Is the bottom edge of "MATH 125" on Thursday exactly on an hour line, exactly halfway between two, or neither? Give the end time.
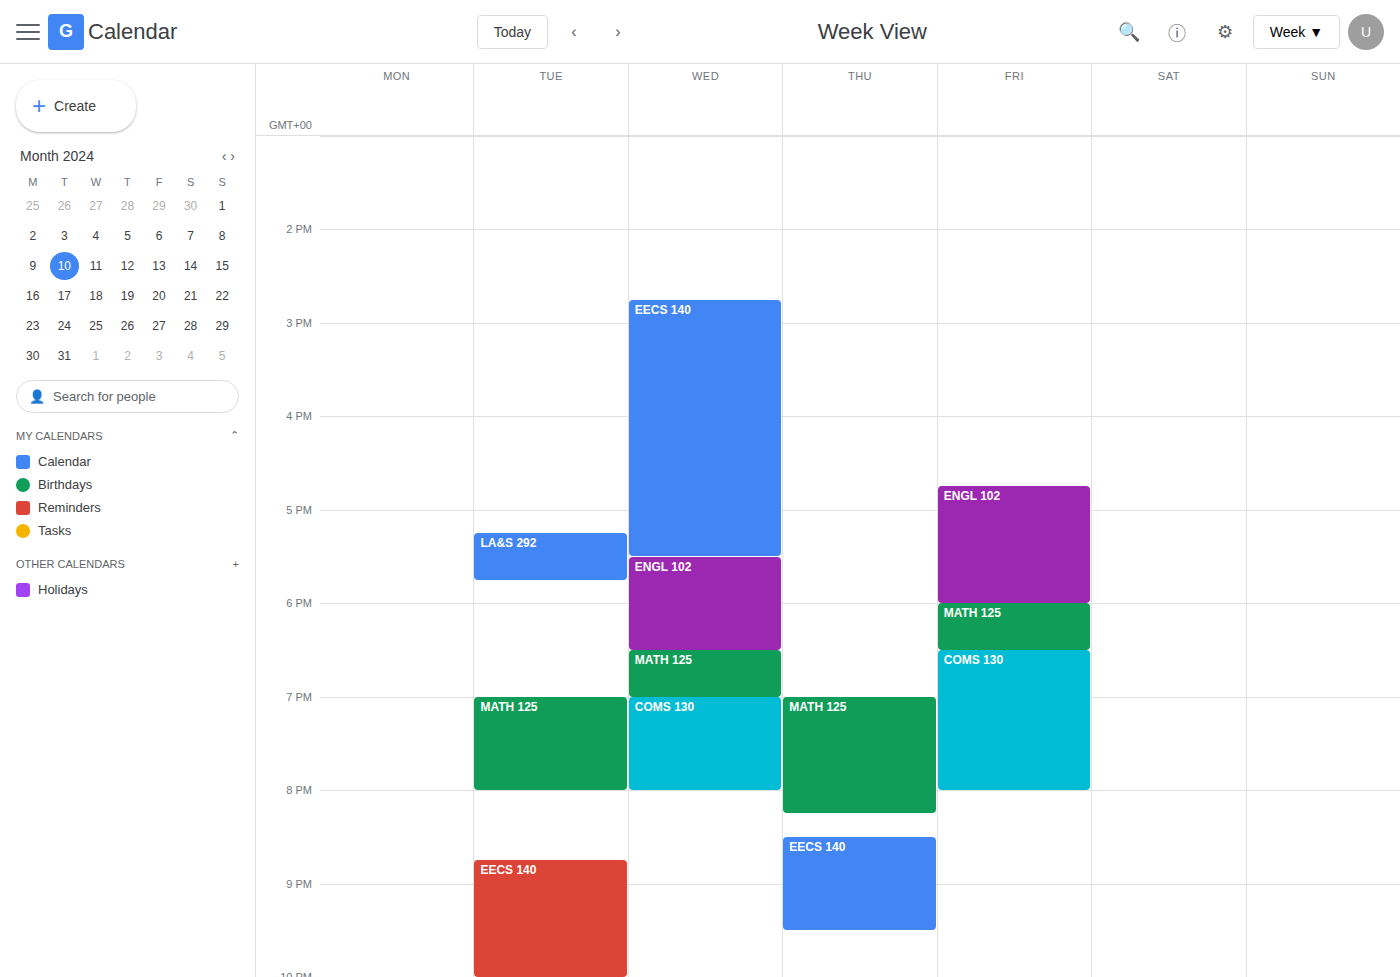
8:15 PM -- neither: a quarter of the way from the 8 PM line to the 9 PM line.